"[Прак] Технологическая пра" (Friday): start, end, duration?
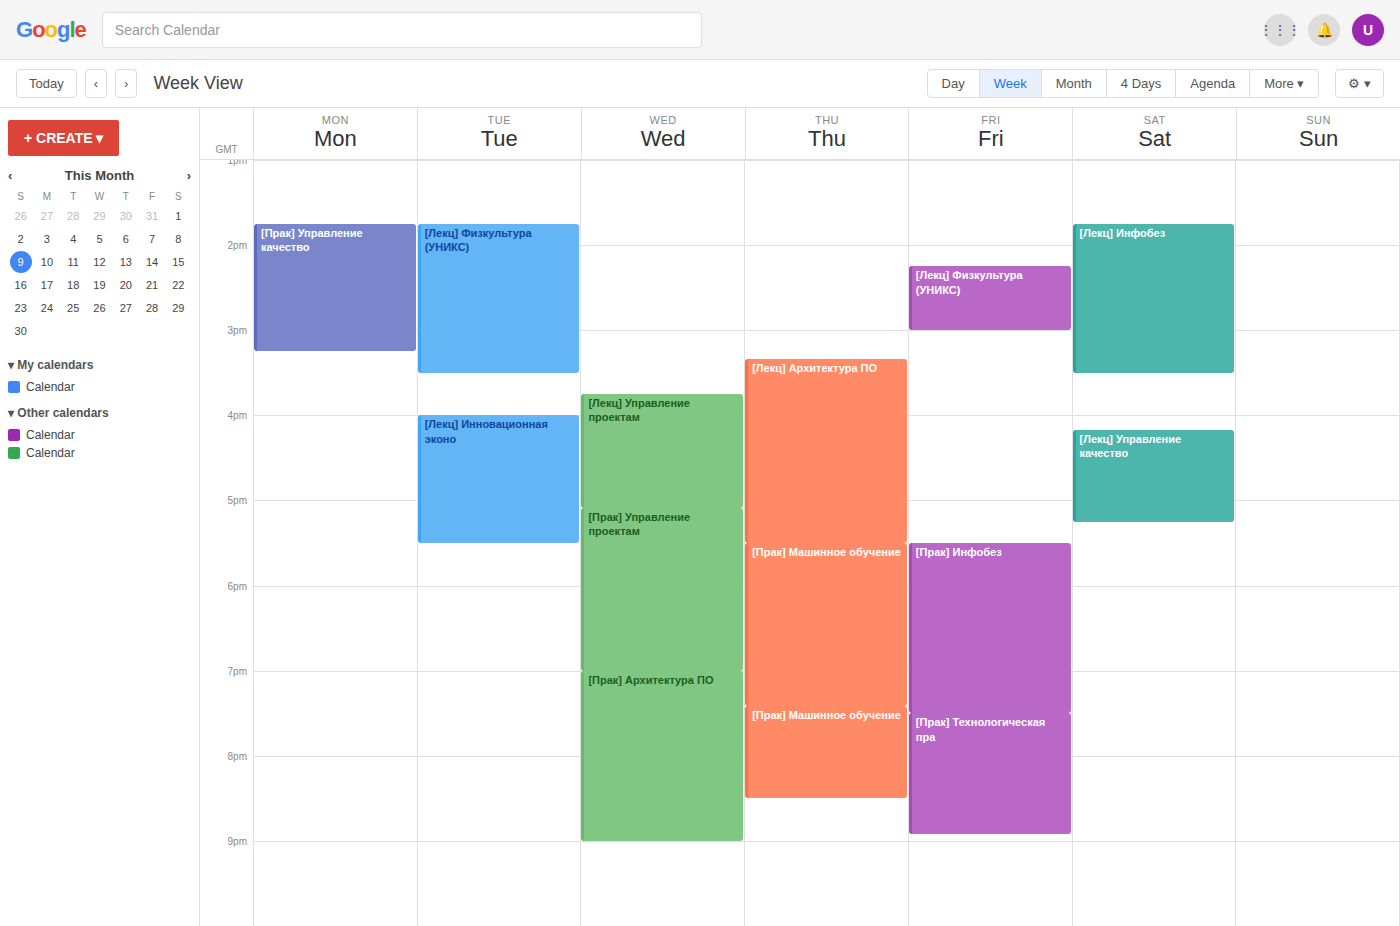
7:30 PM to 8:55 PM, 1 hour 25 minutes